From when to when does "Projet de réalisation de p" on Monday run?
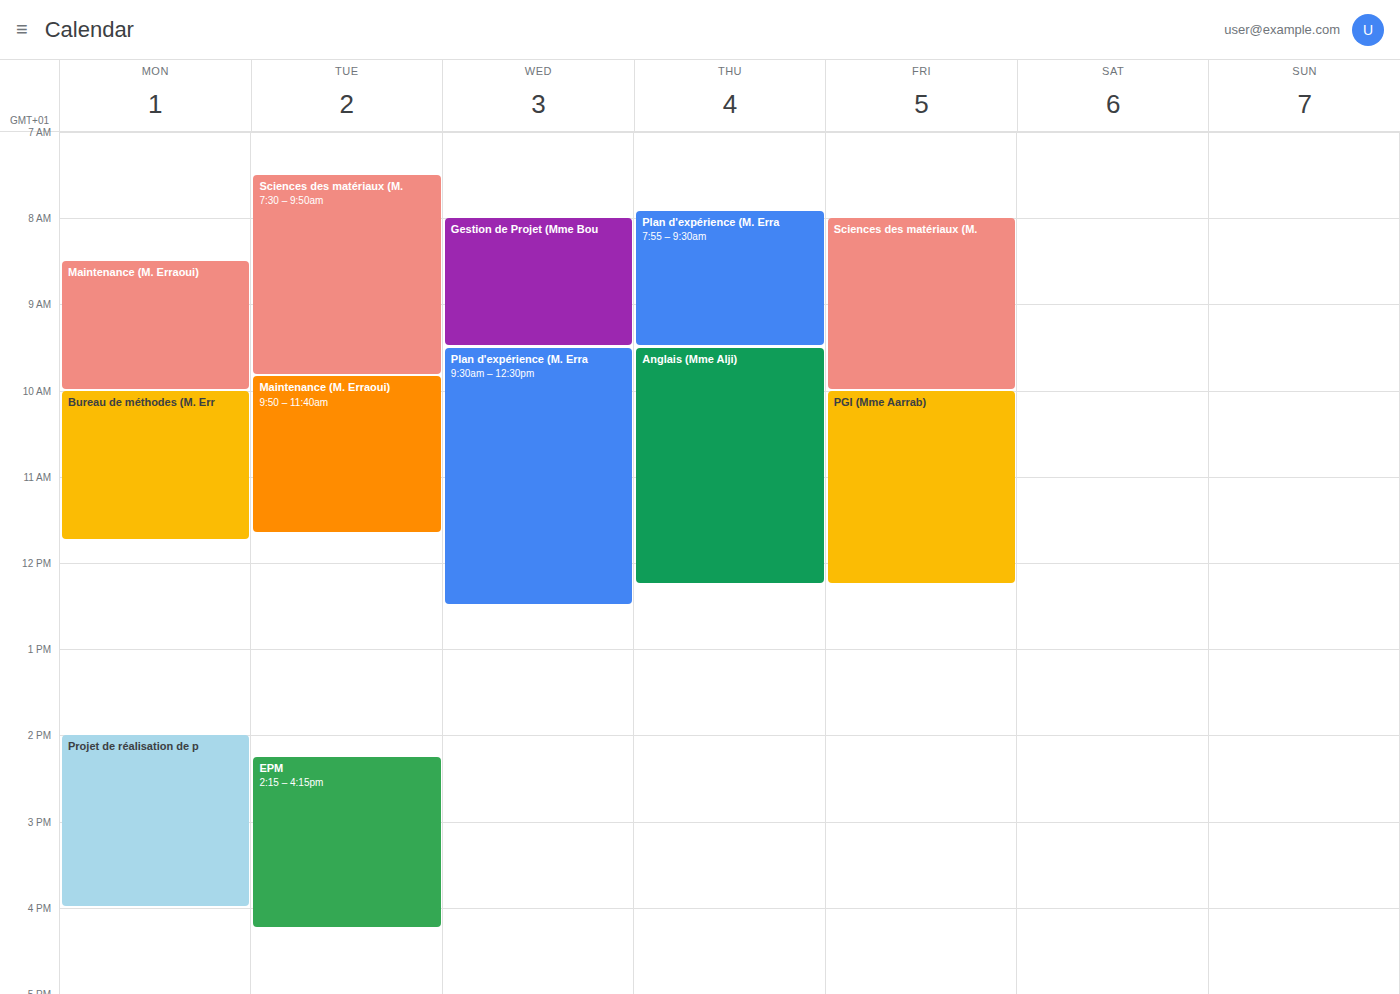
2:00 PM to 4:00 PM